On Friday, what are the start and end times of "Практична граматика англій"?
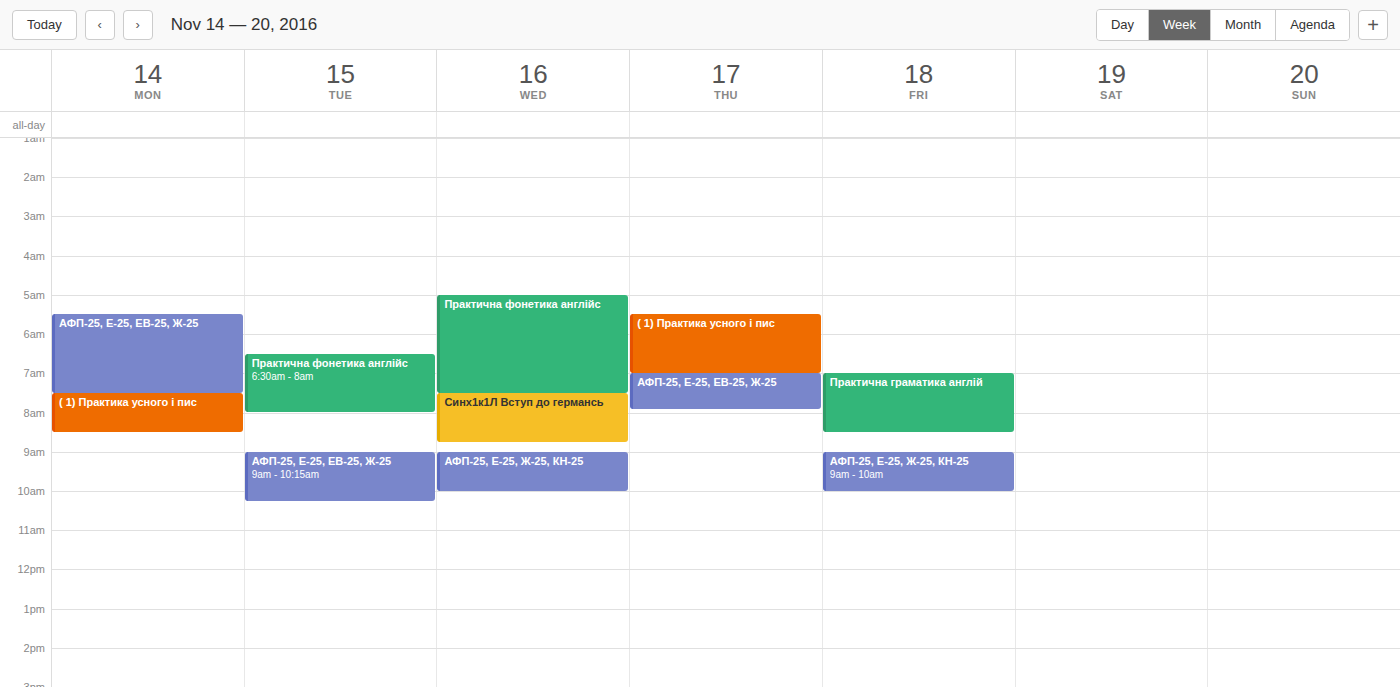
7:00 AM to 8:30 AM